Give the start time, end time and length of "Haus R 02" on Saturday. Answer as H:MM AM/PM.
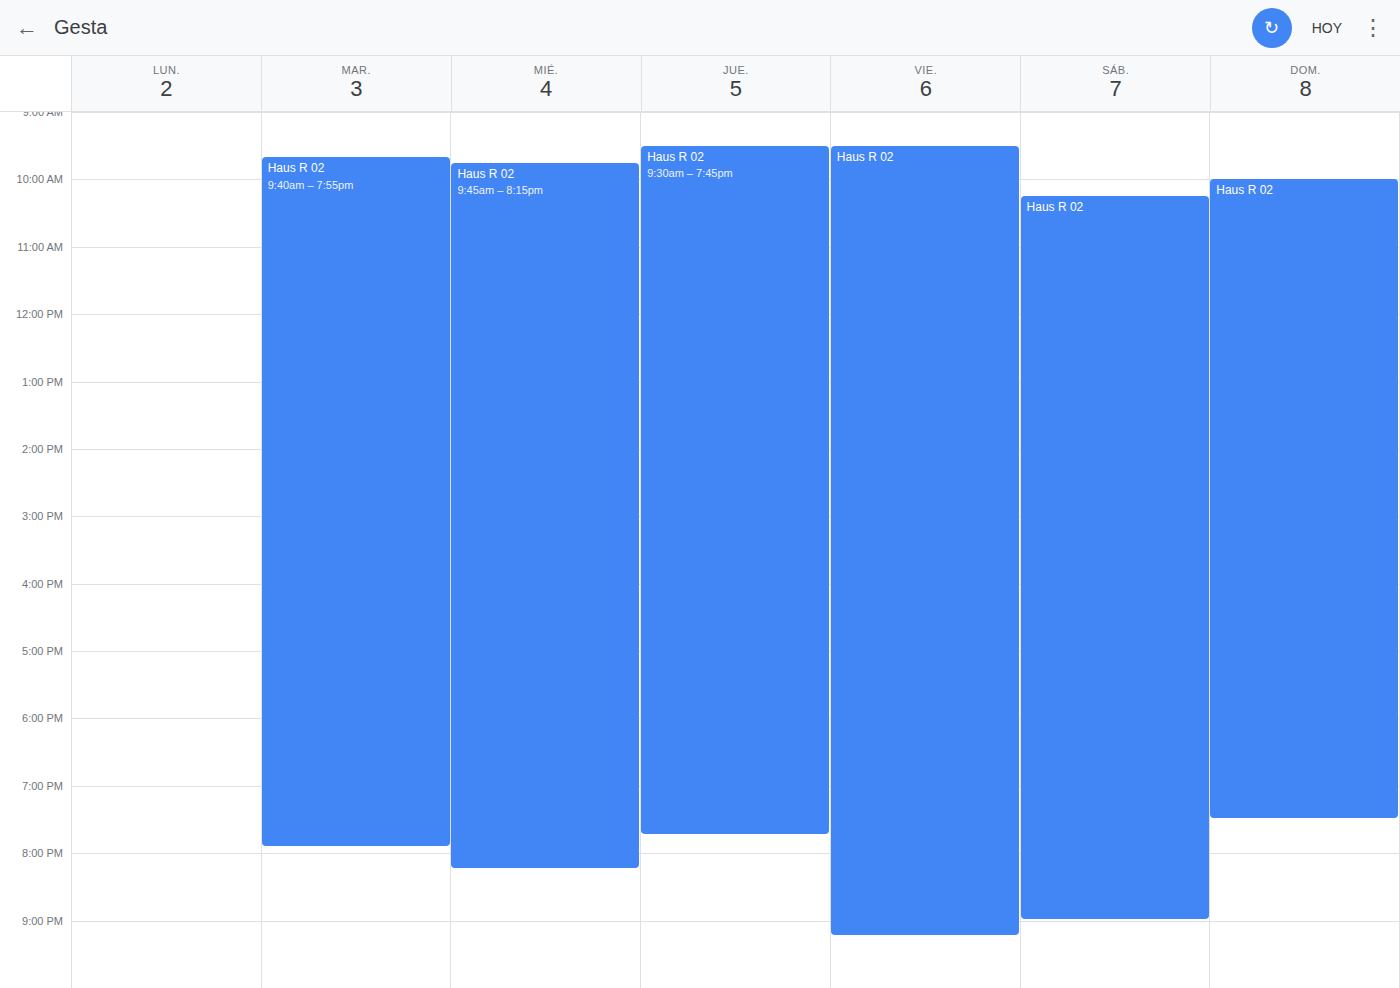
10:15 AM to 9:00 PM, 10 hours 45 minutes